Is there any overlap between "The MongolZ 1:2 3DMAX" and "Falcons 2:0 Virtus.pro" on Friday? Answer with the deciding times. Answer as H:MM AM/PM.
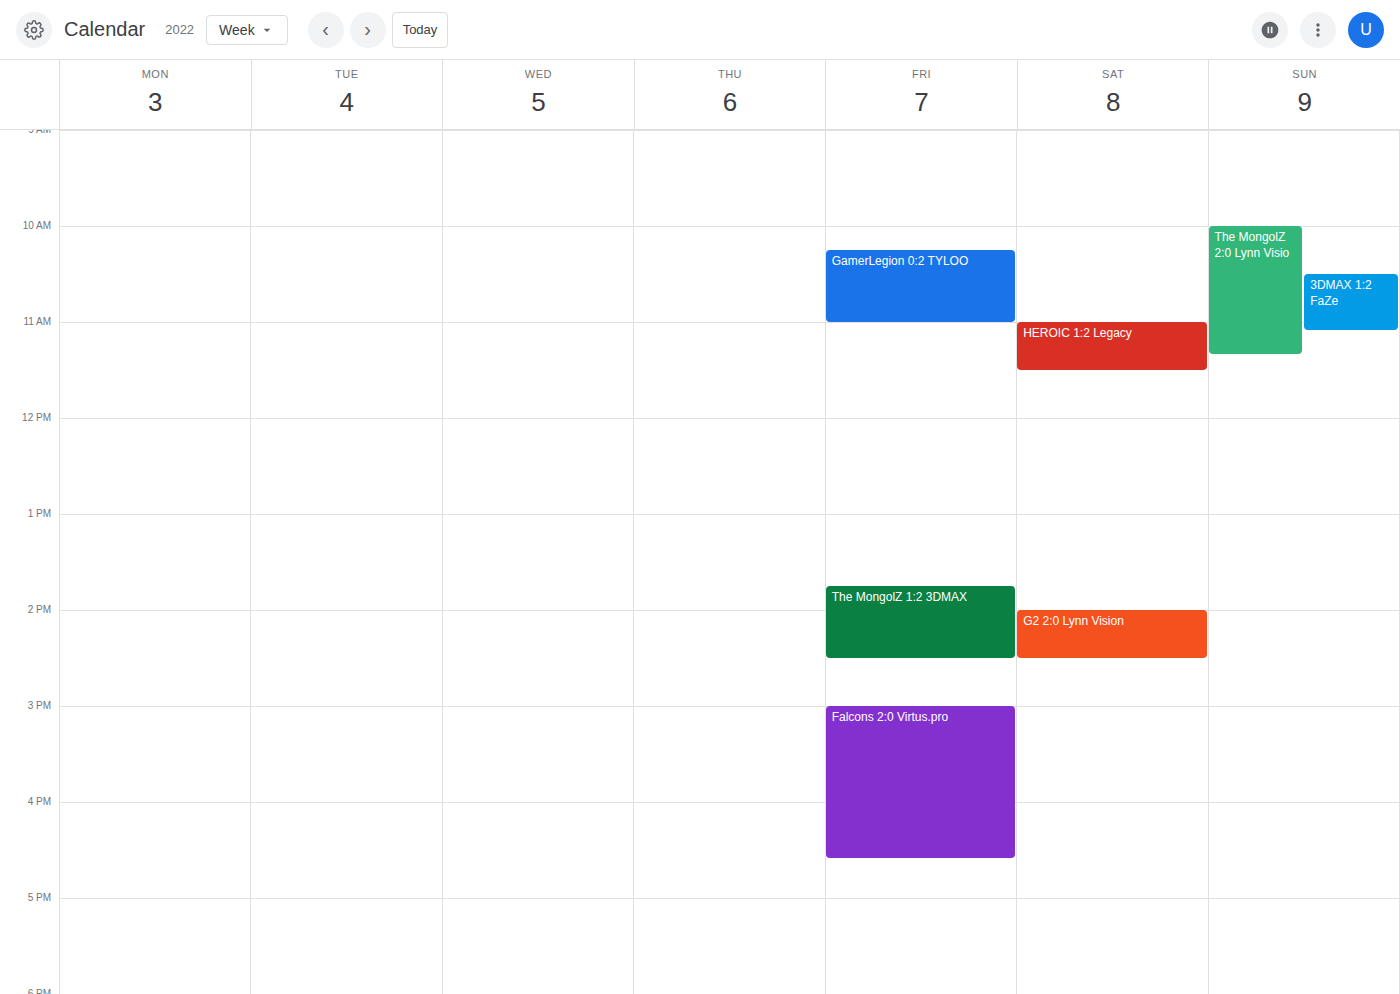
"The MongolZ 1:2 3DMAX" ends at 2:30 PM and "Falcons 2:0 Virtus.pro" starts at 3:00 PM -- no overlap.